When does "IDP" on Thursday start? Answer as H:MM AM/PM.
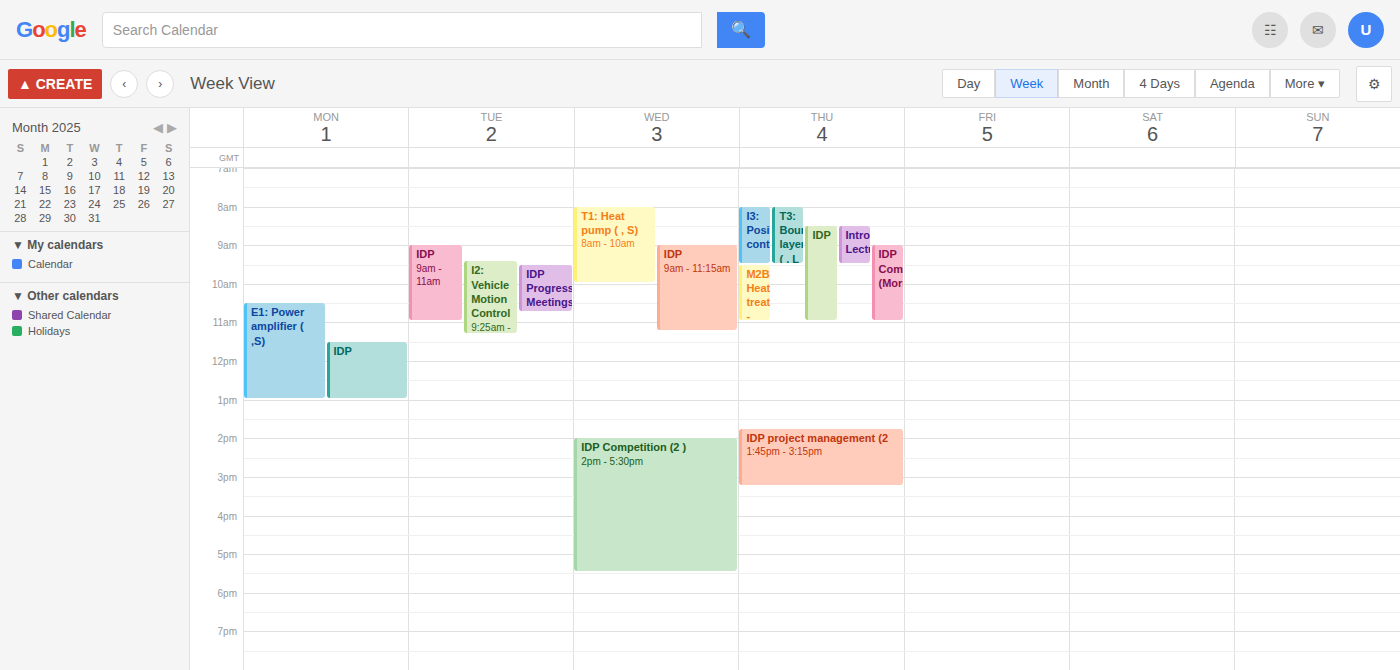
8:30 AM